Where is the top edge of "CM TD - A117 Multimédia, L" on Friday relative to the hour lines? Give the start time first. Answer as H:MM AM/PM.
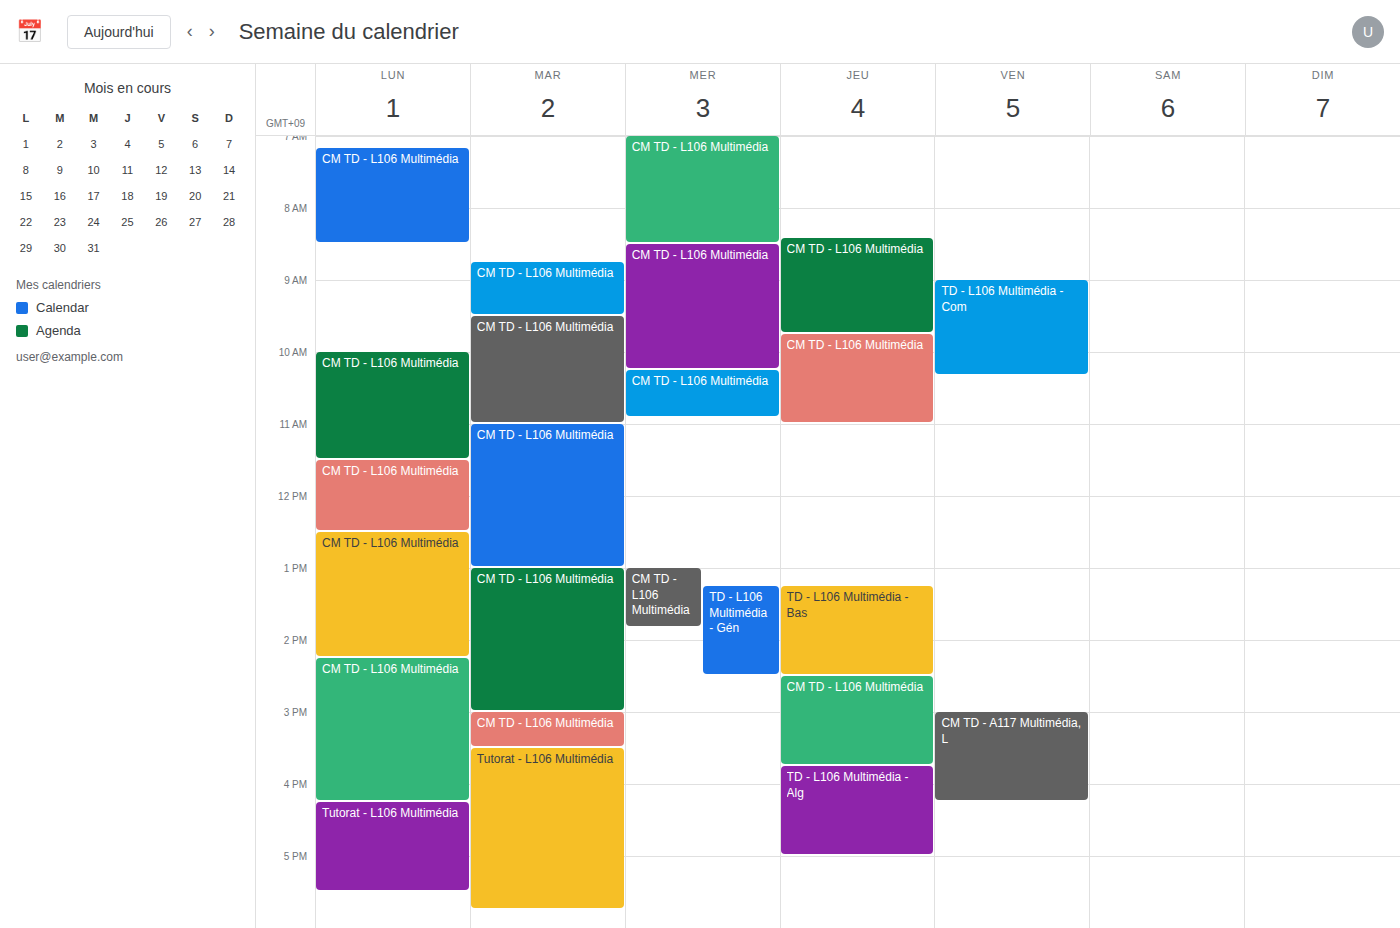
3:00 PM -- exactly on the 3 PM line.